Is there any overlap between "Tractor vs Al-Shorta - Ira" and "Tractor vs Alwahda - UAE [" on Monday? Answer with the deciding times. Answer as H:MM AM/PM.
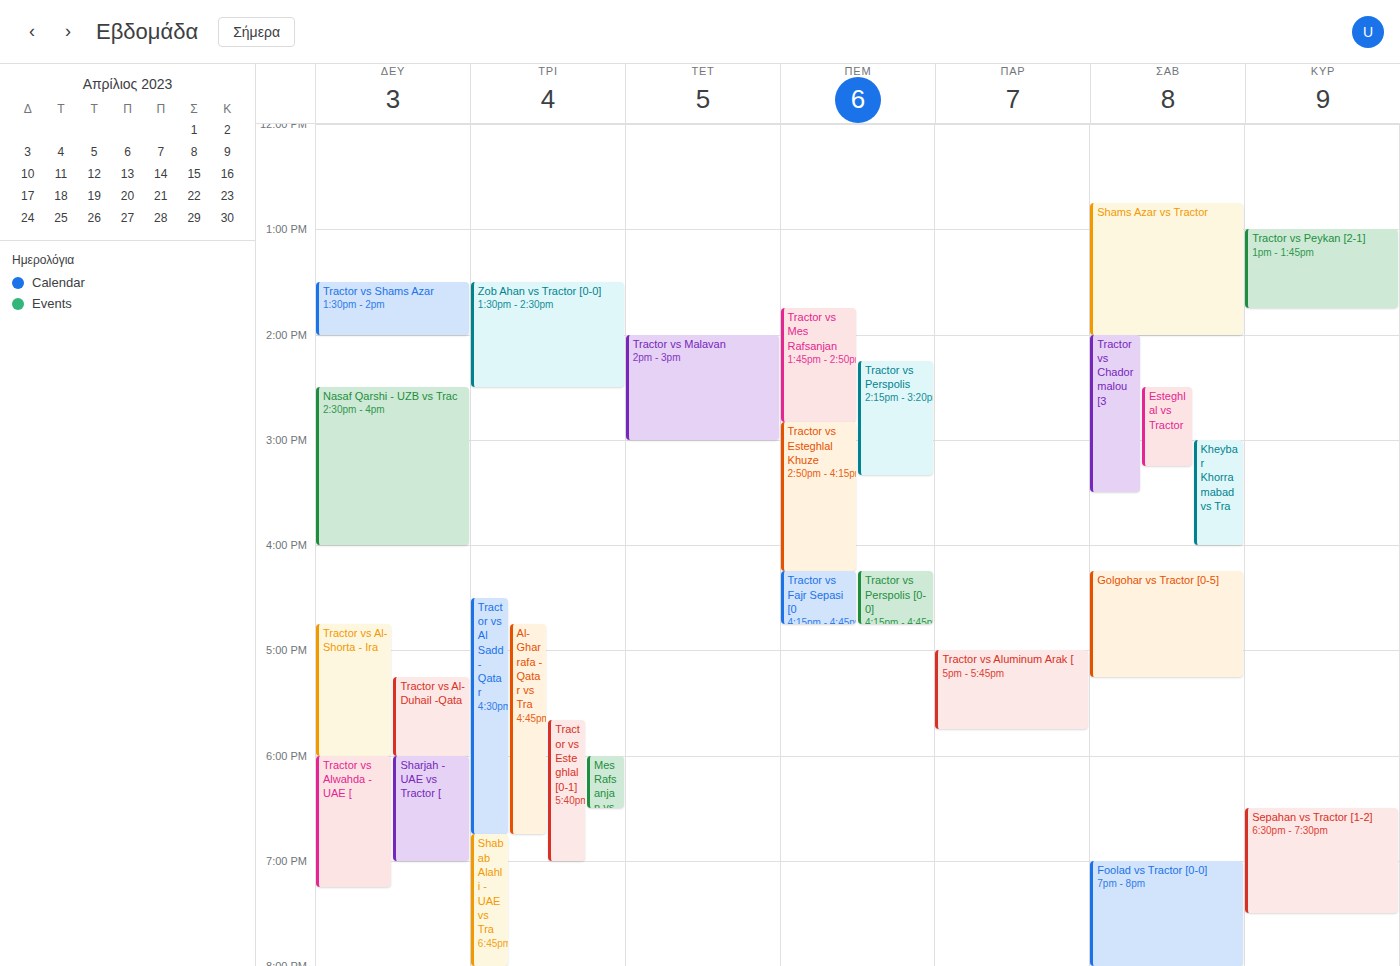
"Tractor vs Al-Shorta - Ira" ends at 6:00 PM, exactly when "Tractor vs Alwahda - UAE [" starts -- they touch but do not overlap.